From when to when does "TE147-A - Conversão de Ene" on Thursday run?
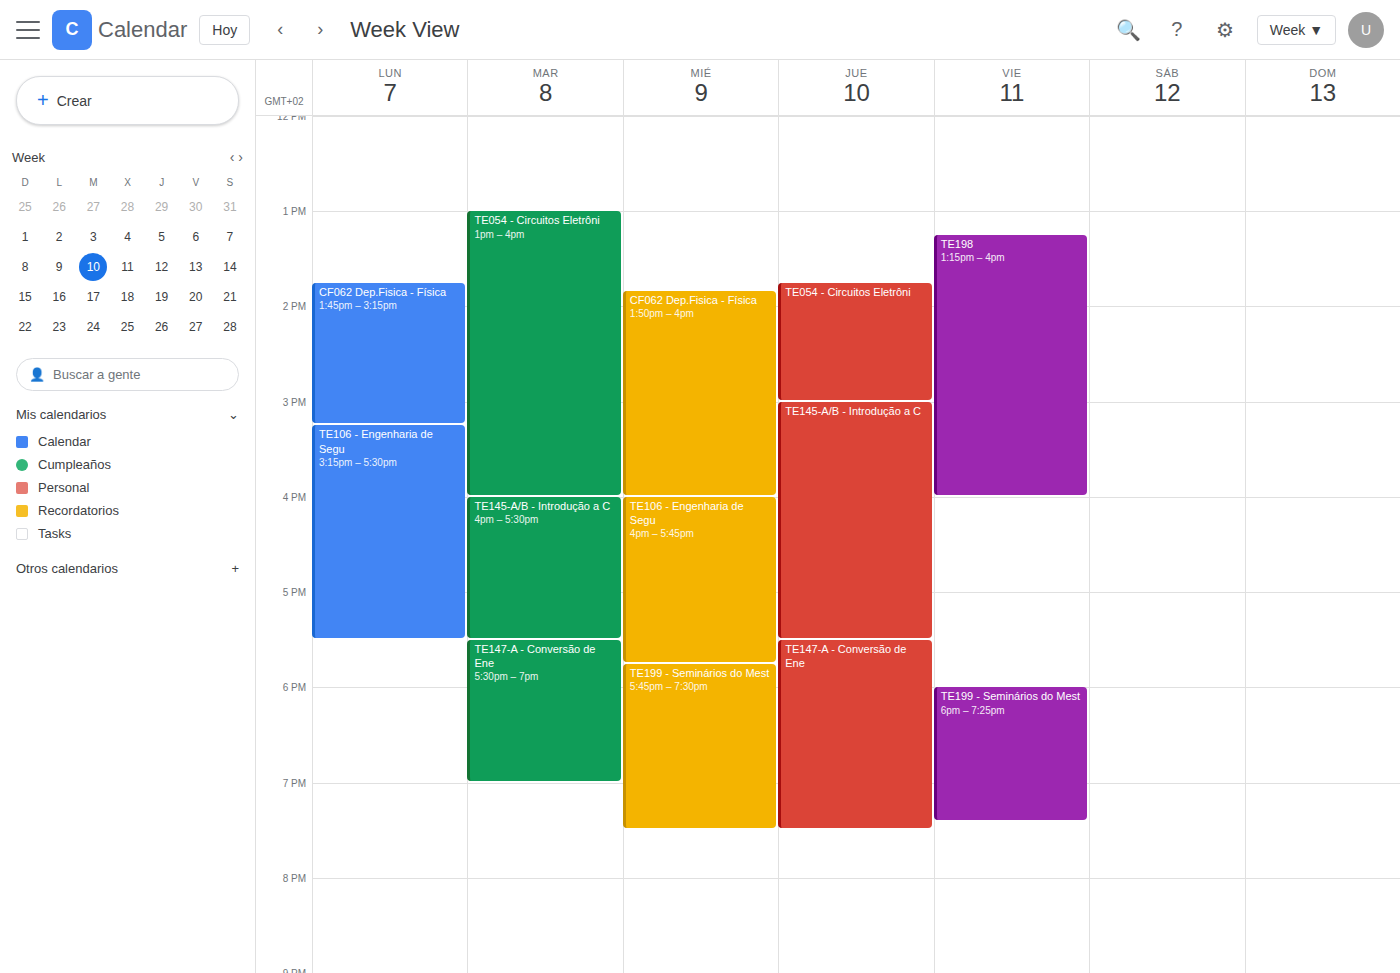
5:30 PM to 7:30 PM